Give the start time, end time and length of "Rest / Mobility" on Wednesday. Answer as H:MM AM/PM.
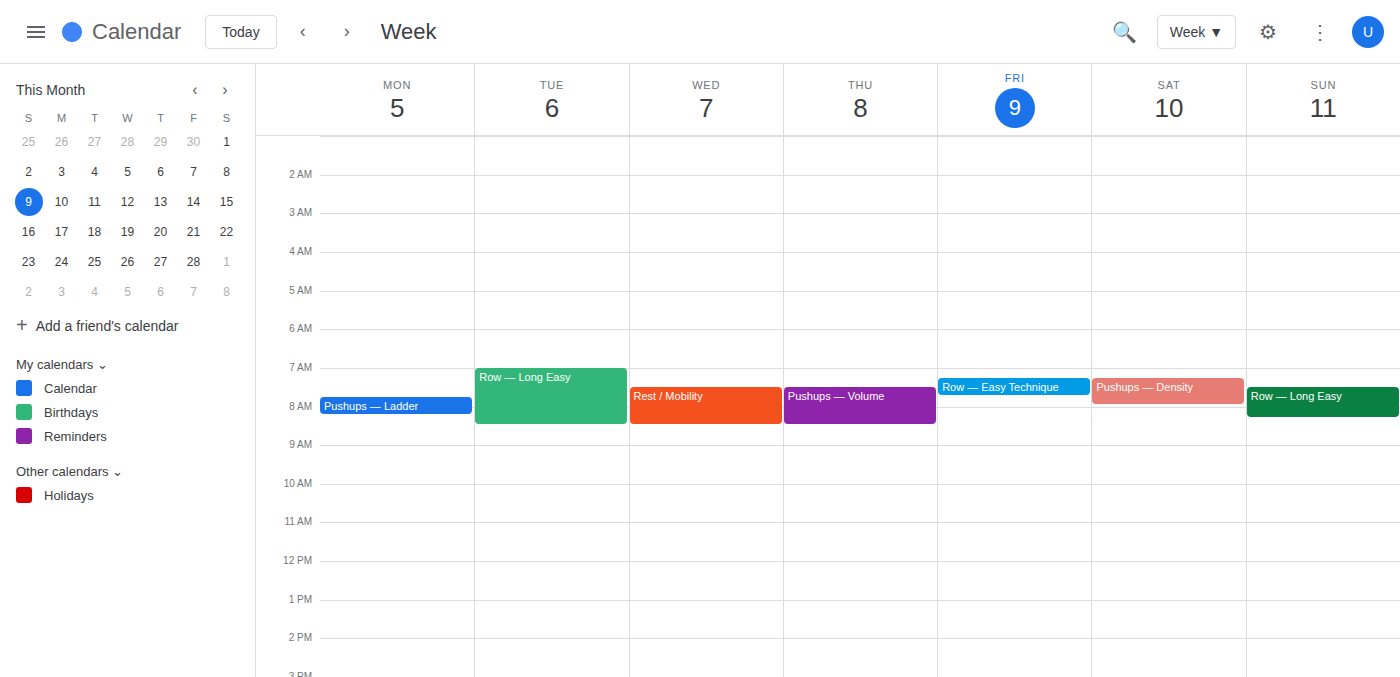
7:30 AM to 8:30 AM, 1 hour